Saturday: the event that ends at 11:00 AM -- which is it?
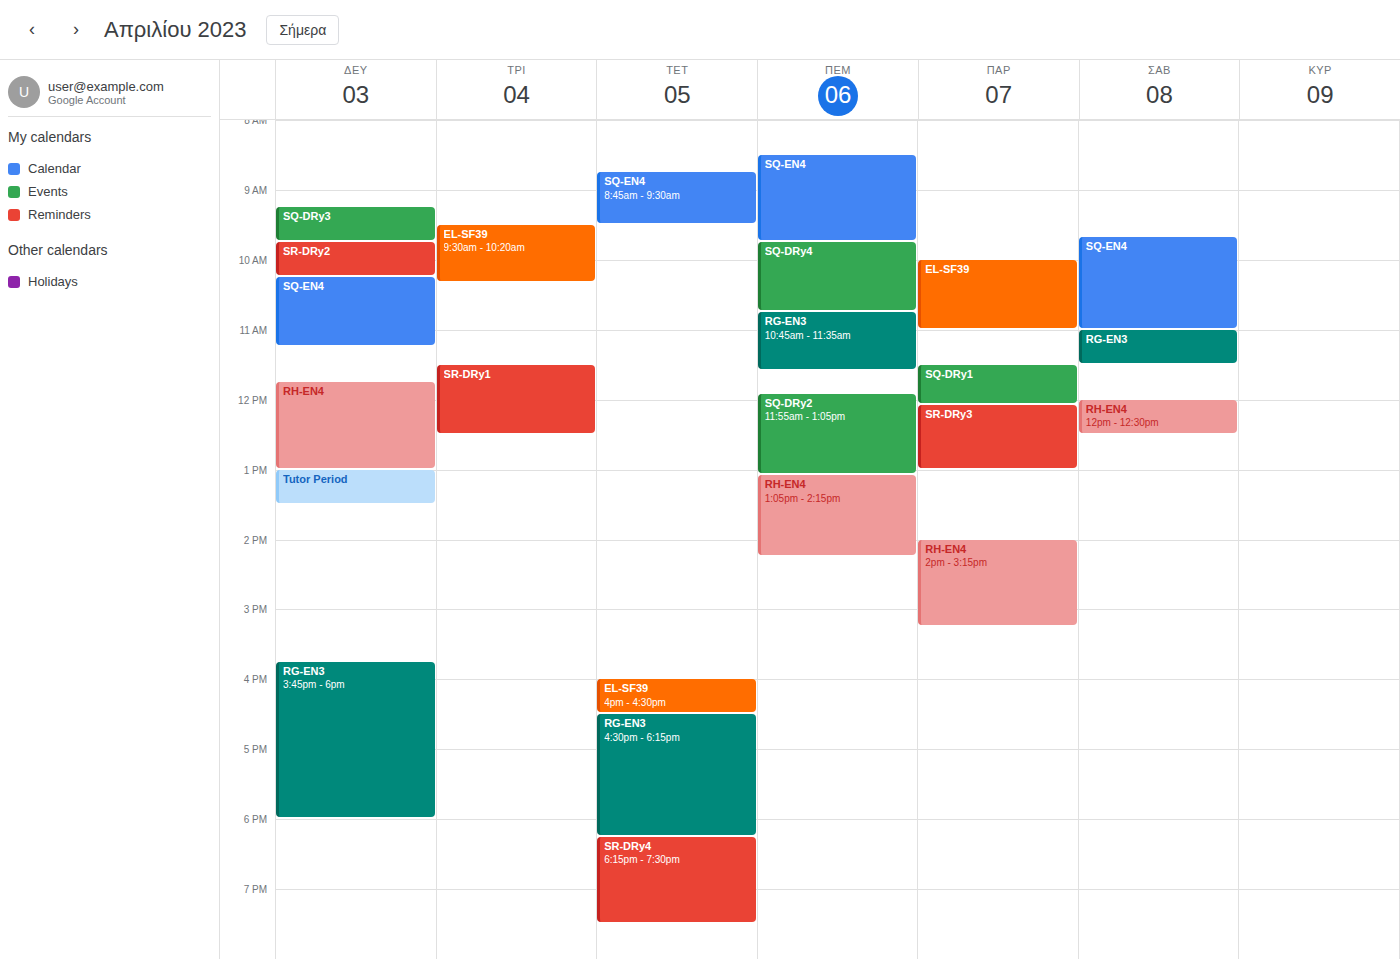
"SQ-EN4"